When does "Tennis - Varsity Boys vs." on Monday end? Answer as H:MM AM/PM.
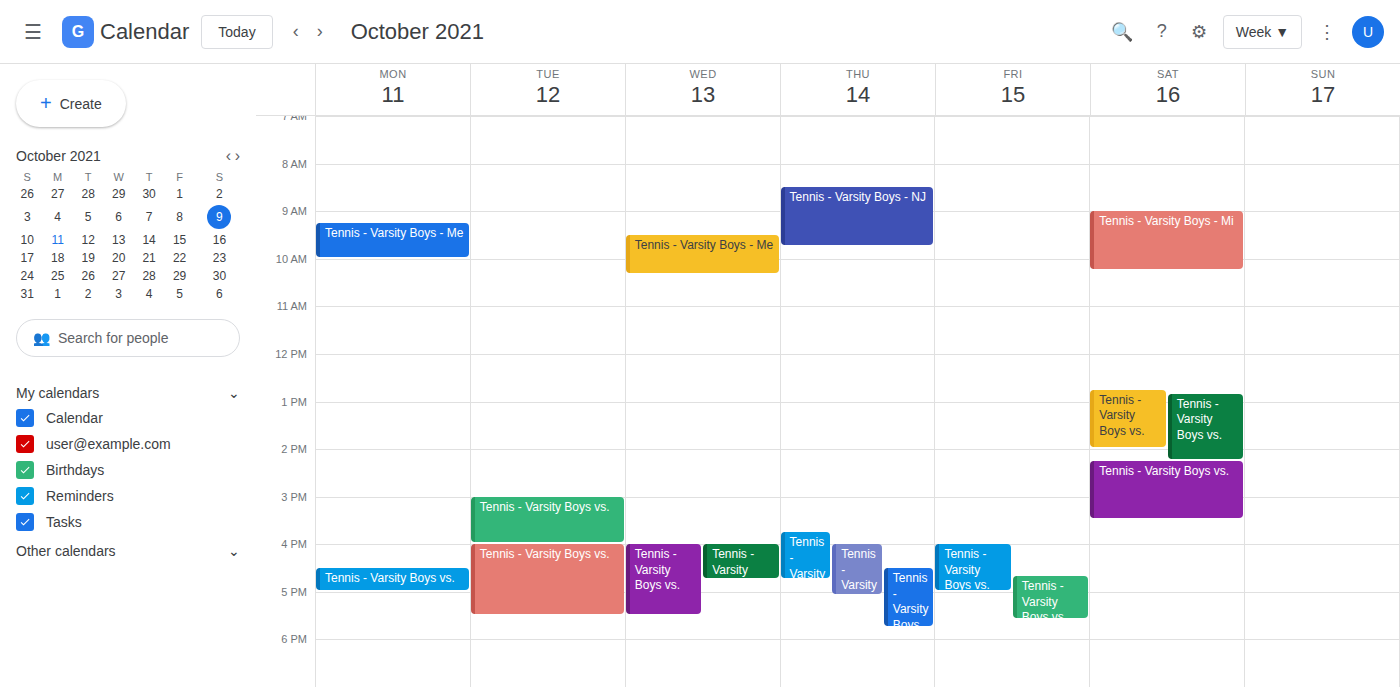
5:00 PM